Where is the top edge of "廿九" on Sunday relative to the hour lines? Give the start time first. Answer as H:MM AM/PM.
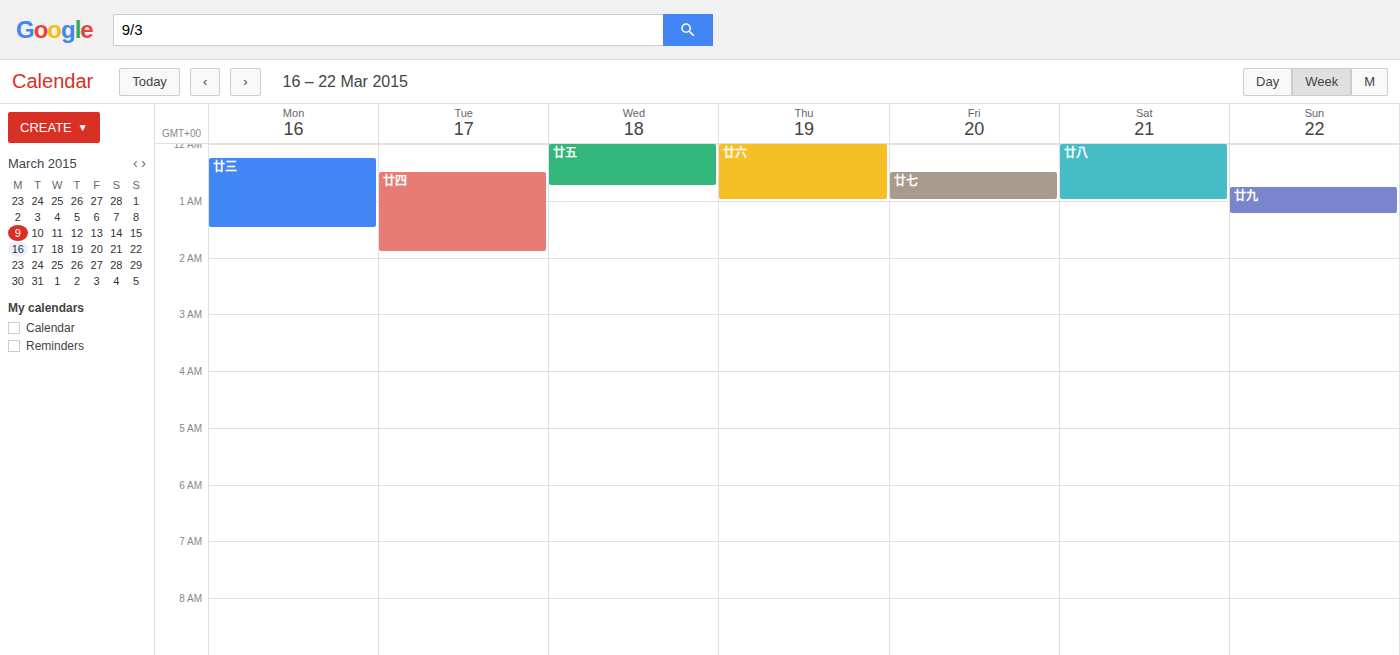
12:45 AM -- neither: three quarters of the way from the 12 AM line to the 1 AM line.